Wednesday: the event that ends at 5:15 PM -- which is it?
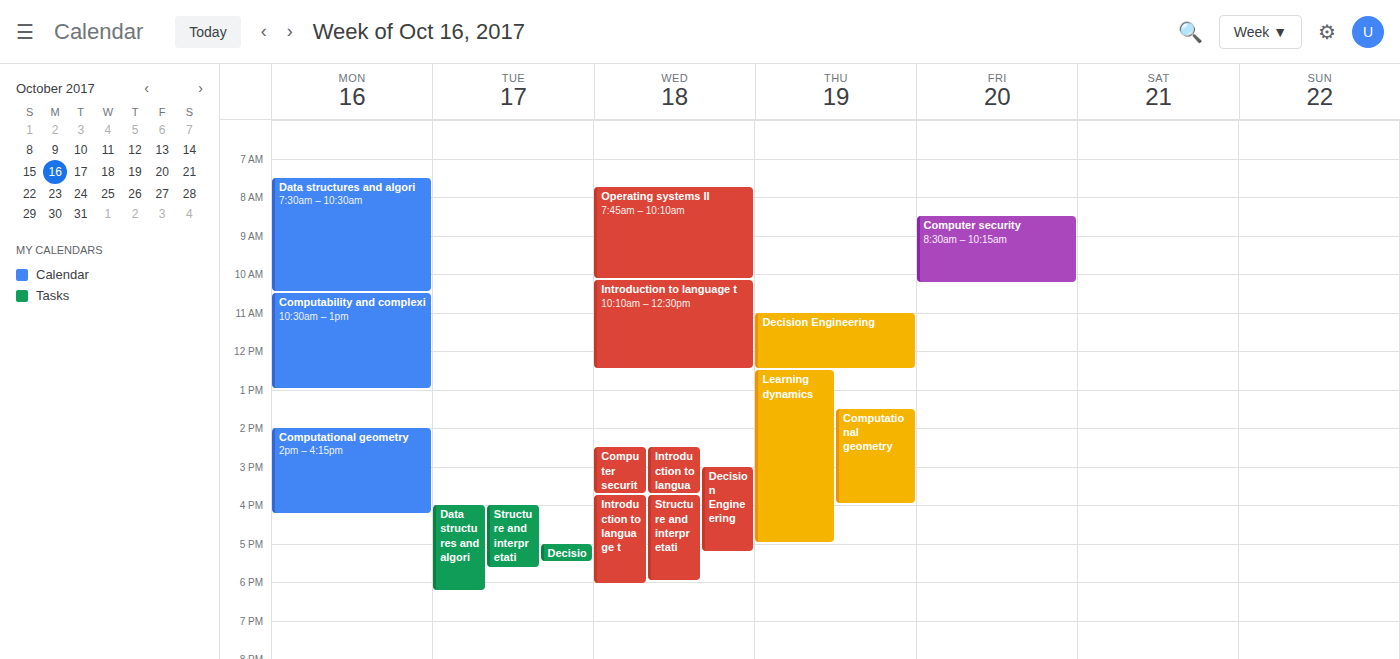
"Decision Engineering"